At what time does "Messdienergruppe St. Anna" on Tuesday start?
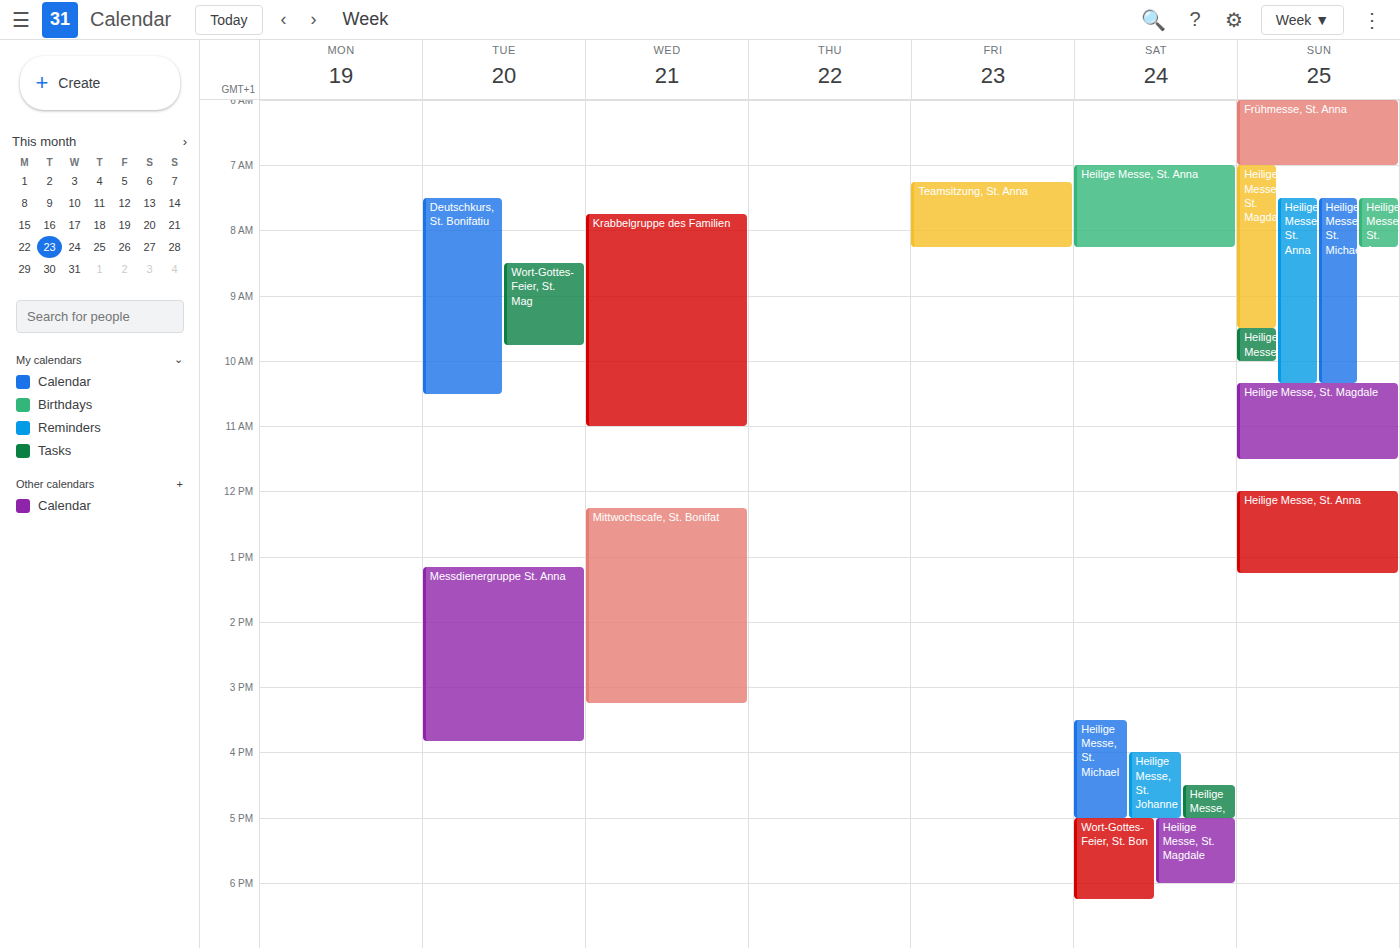
1:10 PM